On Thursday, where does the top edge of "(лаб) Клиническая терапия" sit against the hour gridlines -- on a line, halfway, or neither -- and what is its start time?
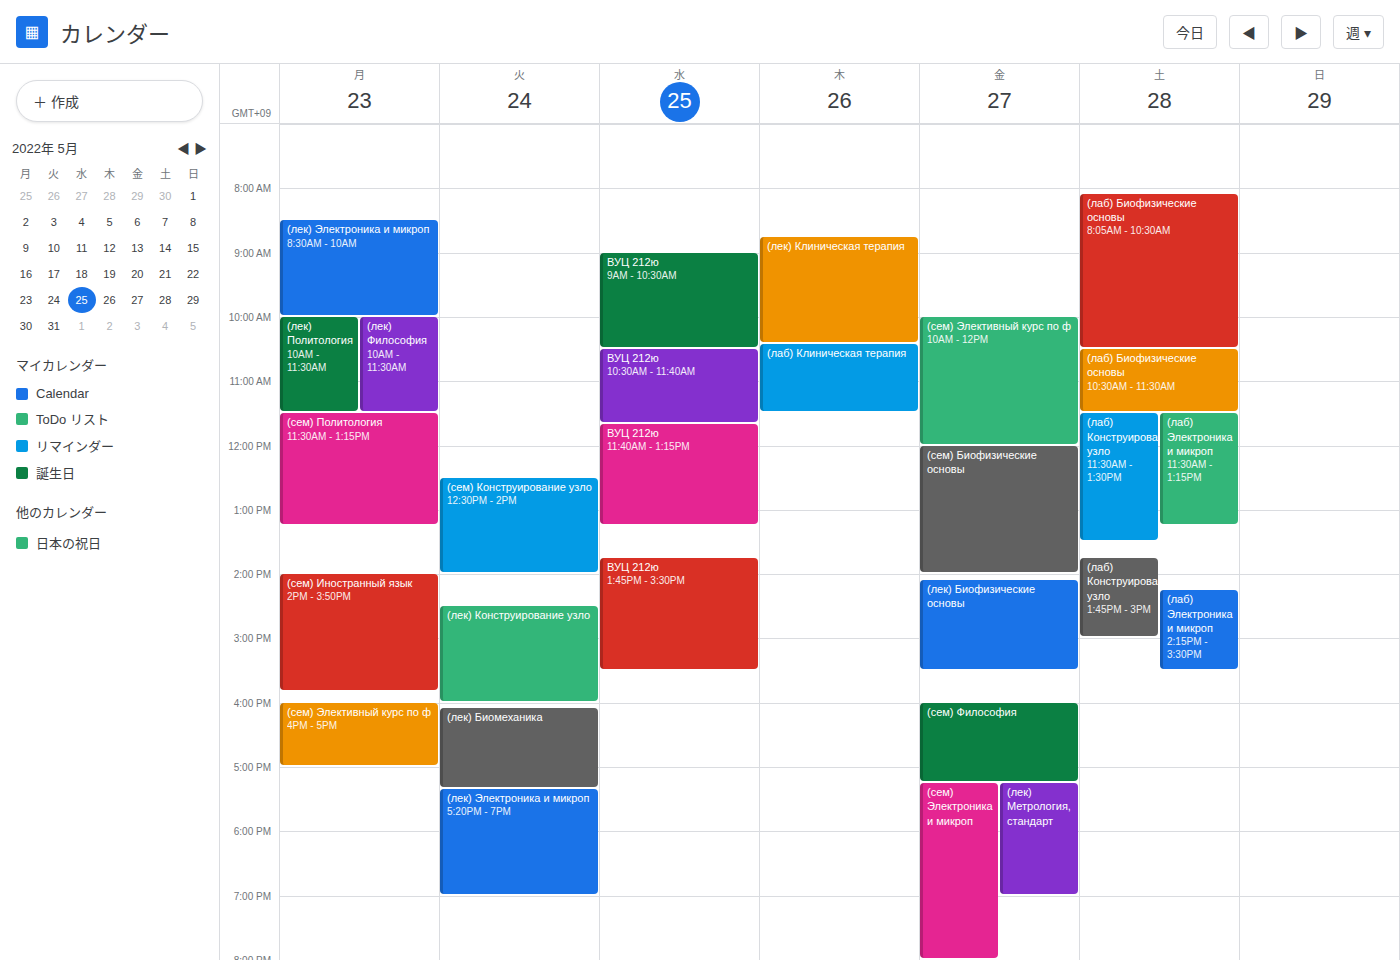
10:25 AM -- neither: 25 minutes below the 10 AM line and 35 minutes above the 11 AM line.